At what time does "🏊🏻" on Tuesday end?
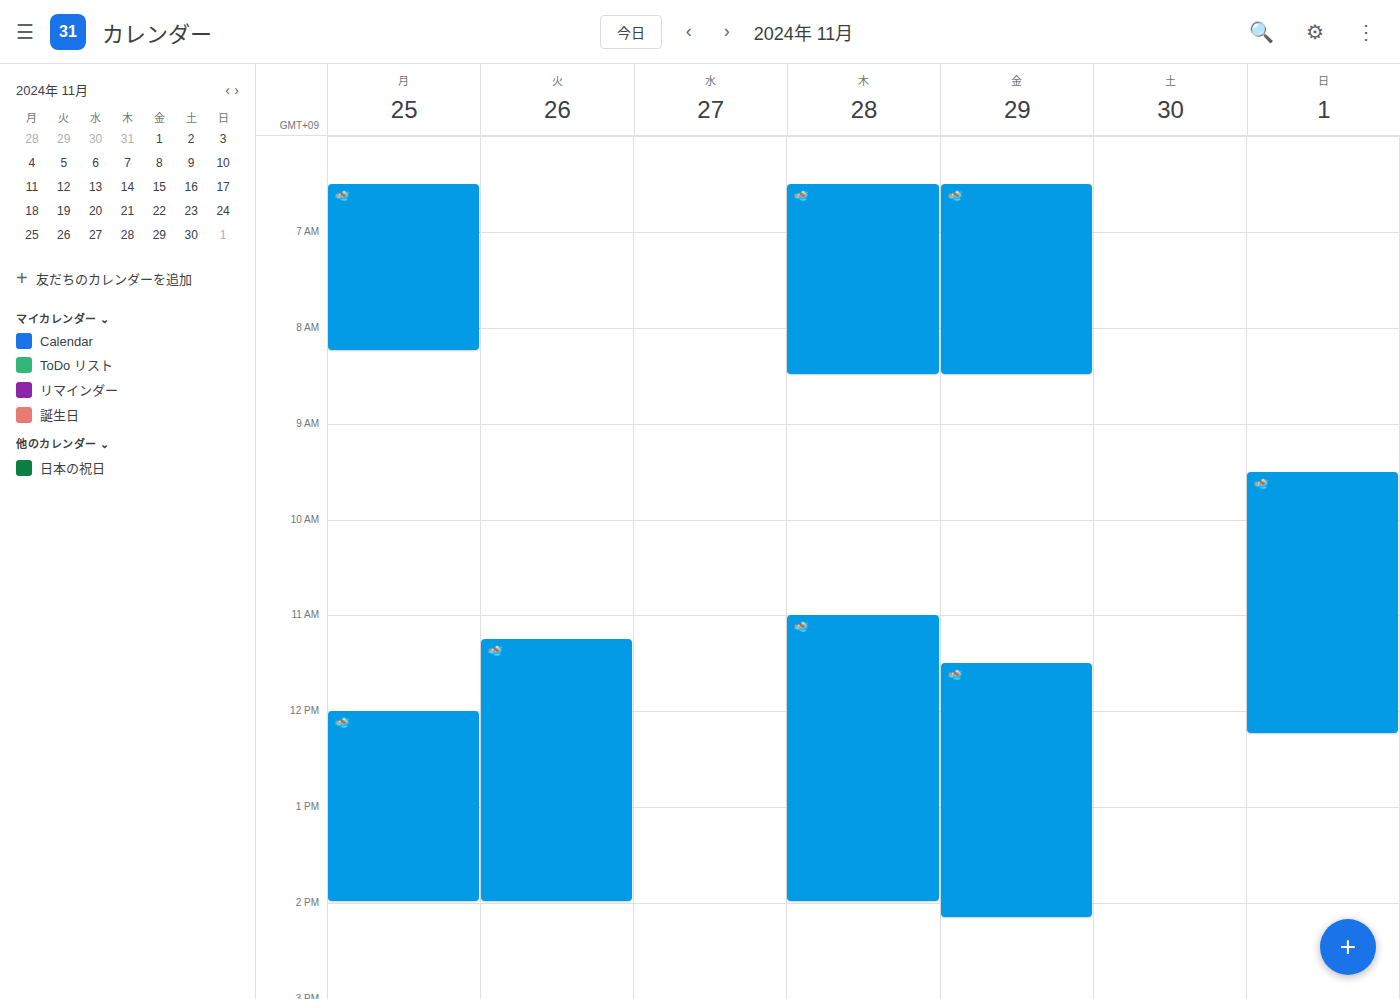
14:00